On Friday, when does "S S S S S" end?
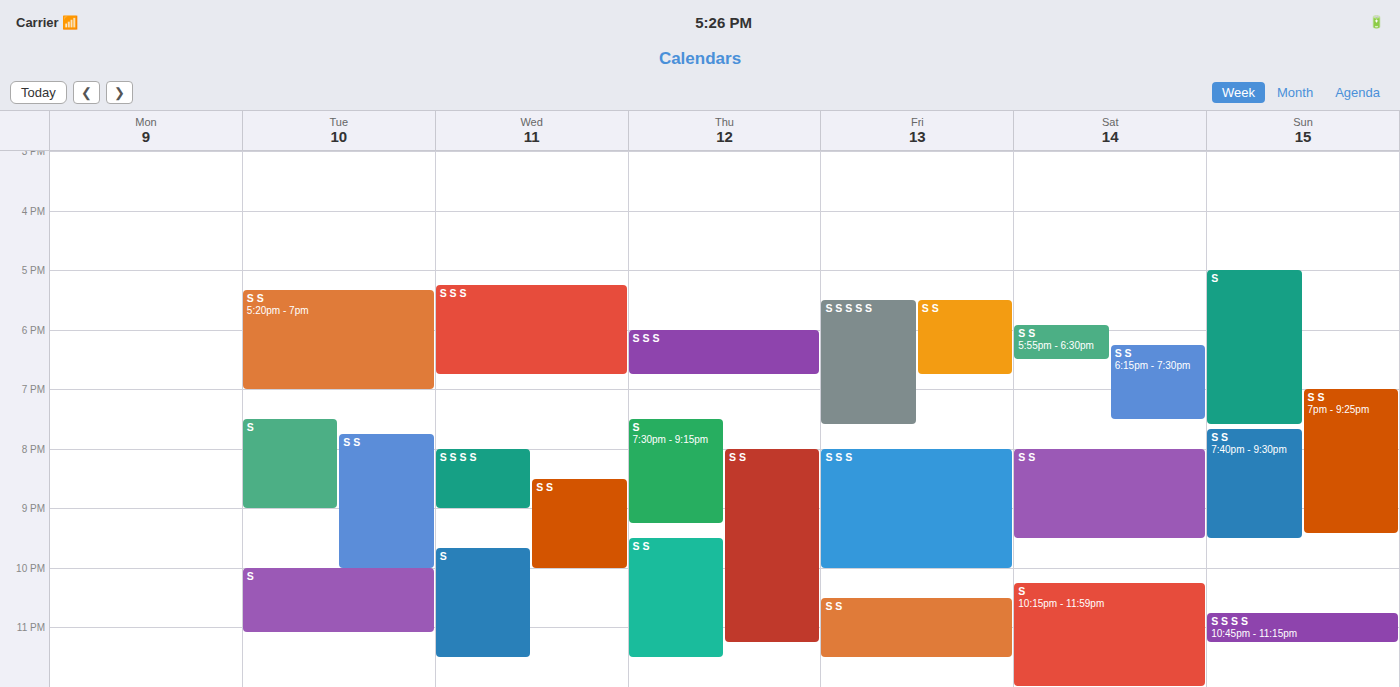
7:35 PM